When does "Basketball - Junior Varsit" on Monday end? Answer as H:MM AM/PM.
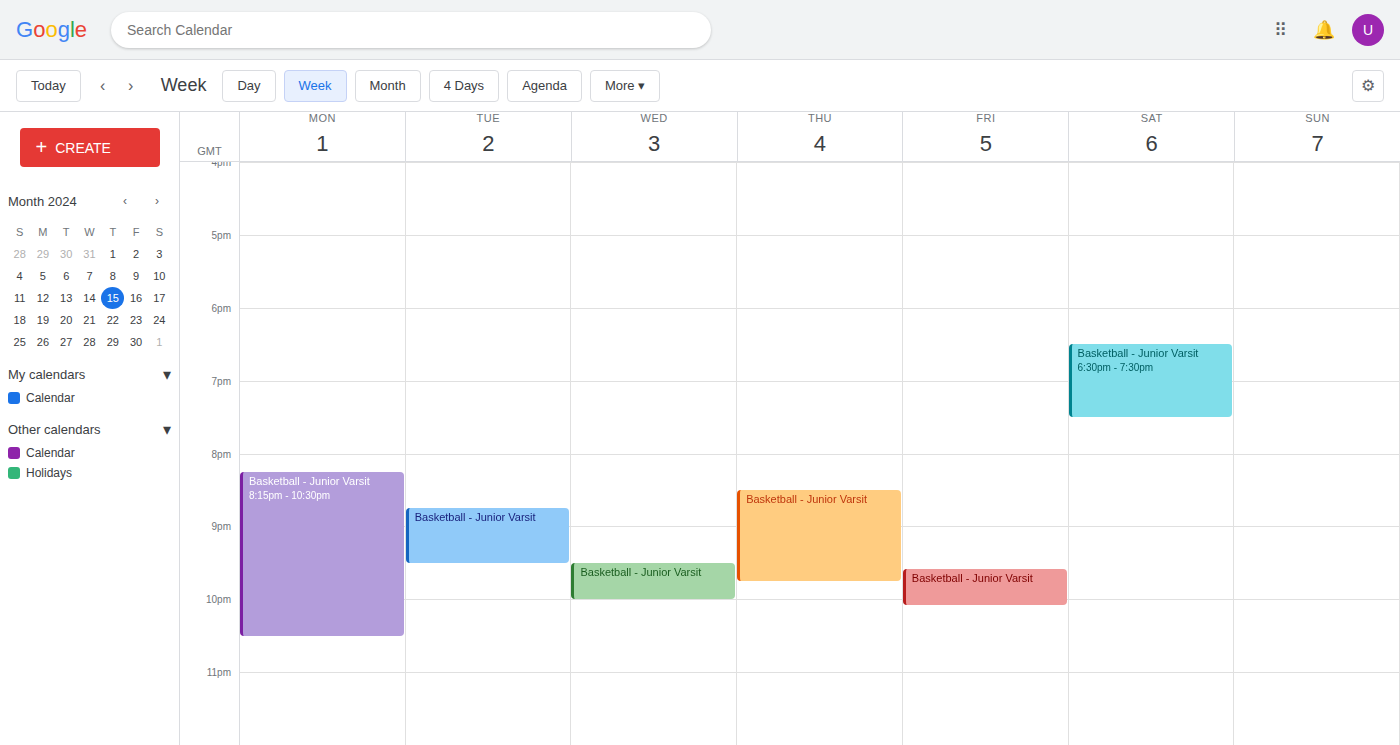
10:30 PM